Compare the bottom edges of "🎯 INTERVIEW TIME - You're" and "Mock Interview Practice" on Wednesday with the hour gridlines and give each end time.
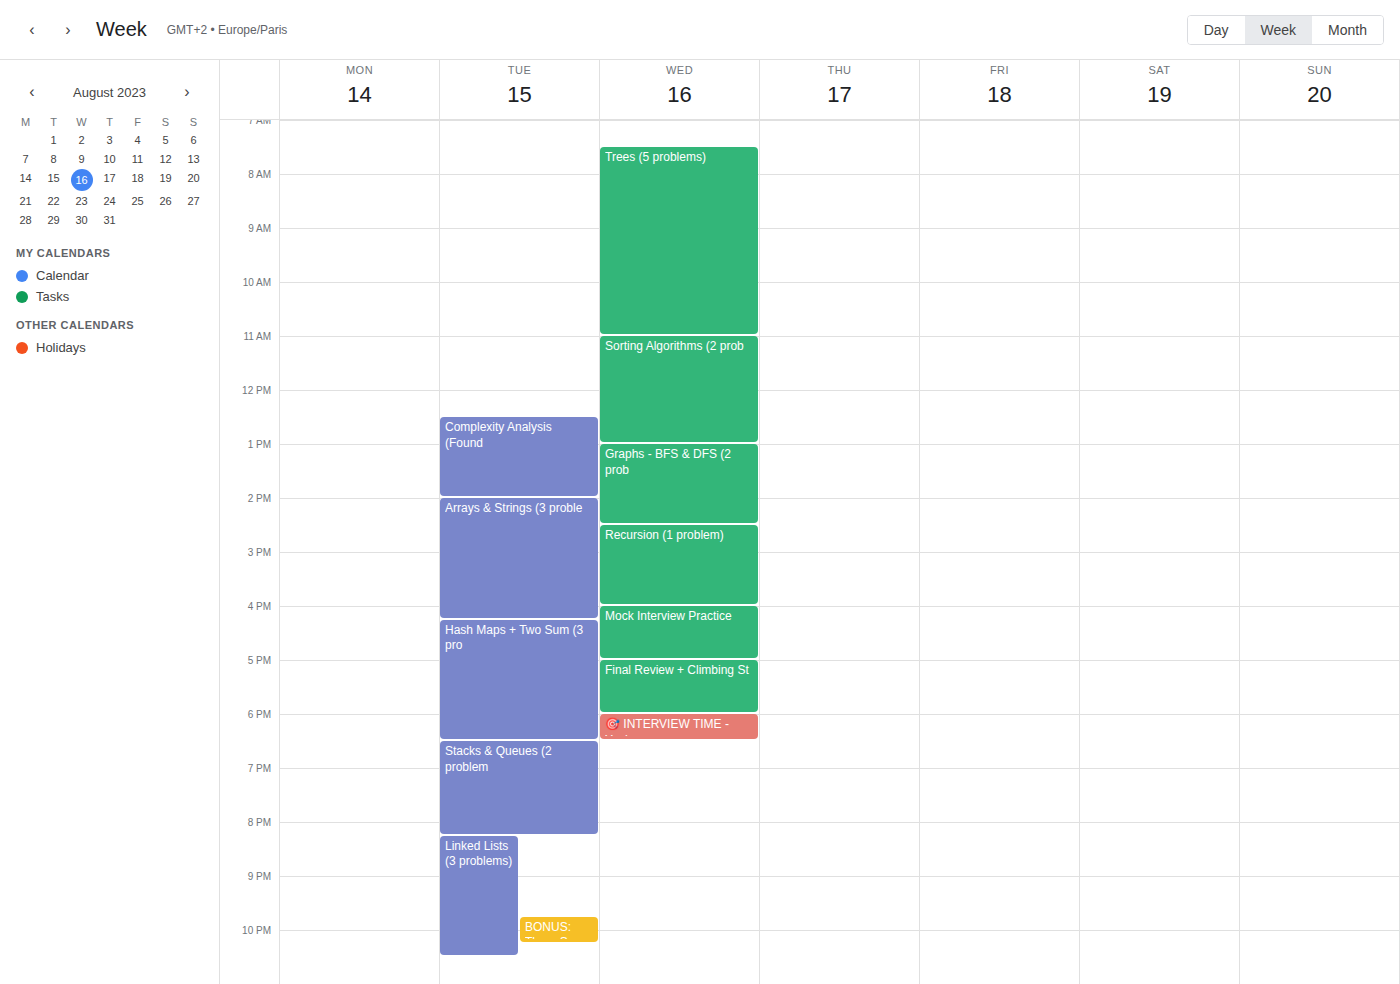
"🎯 INTERVIEW TIME - You're": 6:30 PM, halfway between the 6 PM and 7 PM lines. "Mock Interview Practice": 5:00 PM, exactly on the 5 PM line.